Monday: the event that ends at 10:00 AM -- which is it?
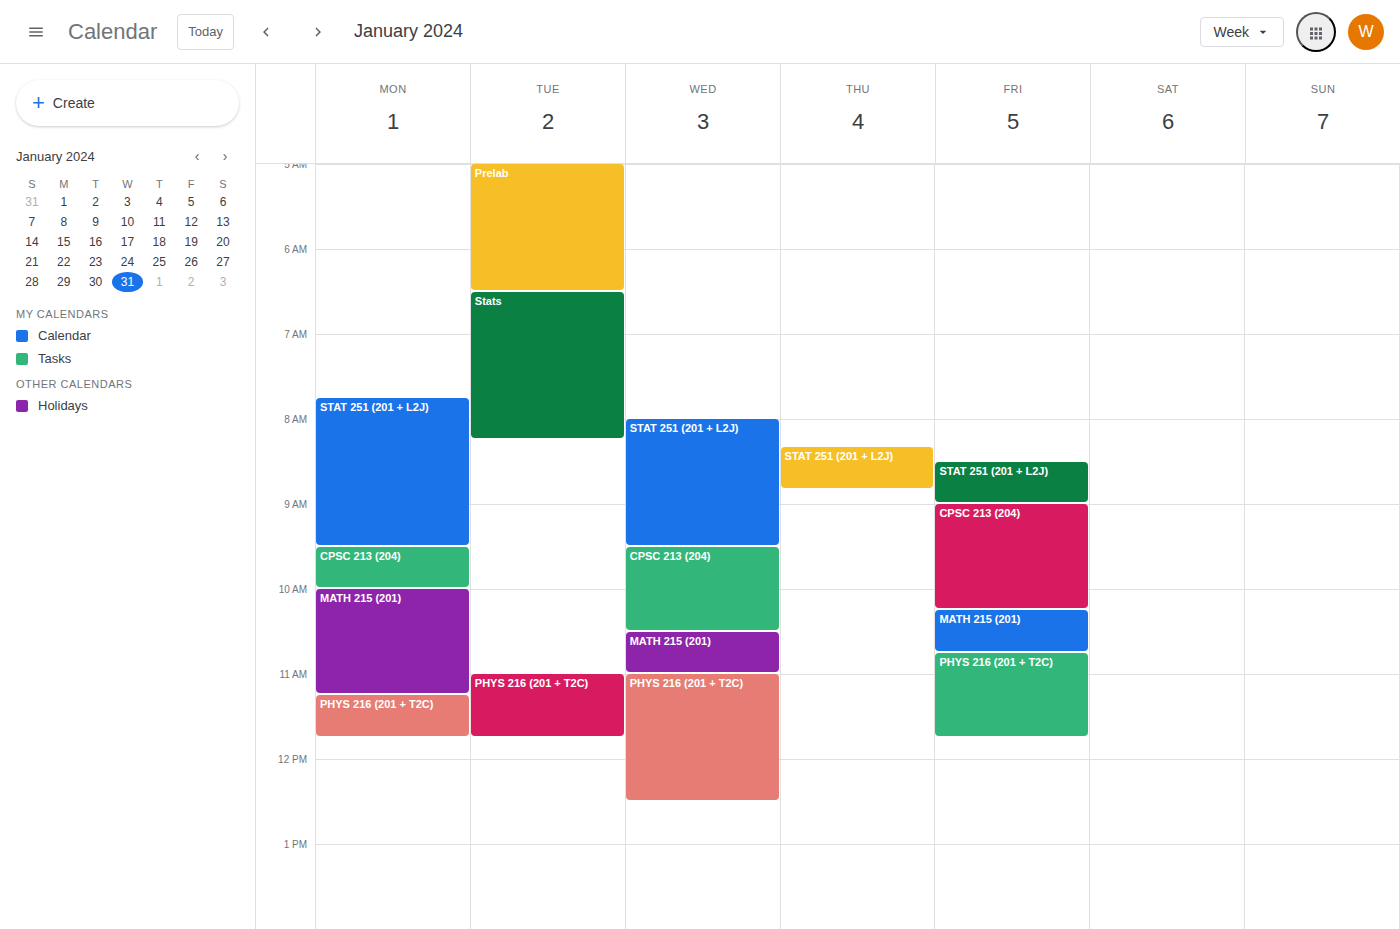
"CPSC 213 (204)"